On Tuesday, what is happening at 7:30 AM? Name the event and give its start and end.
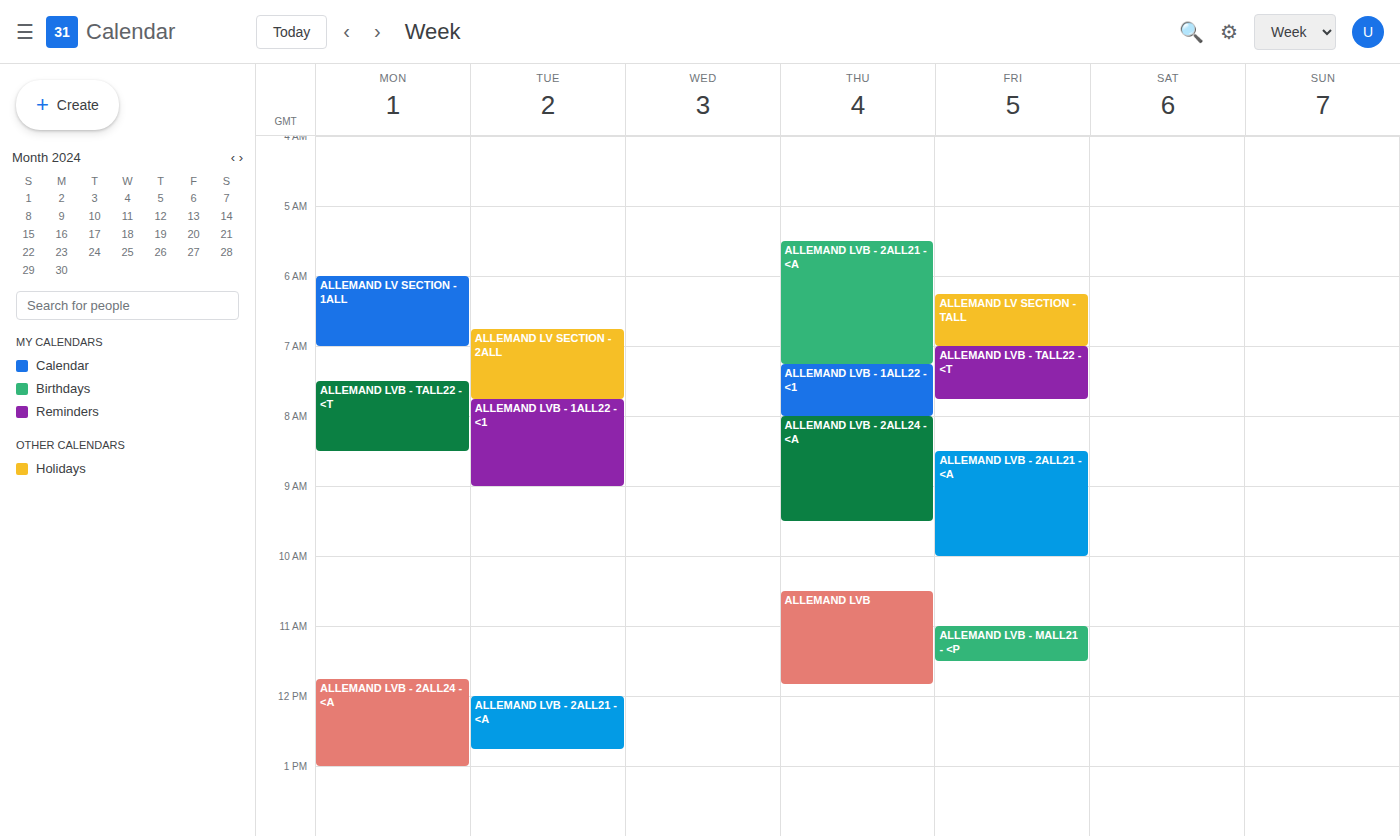
"ALLEMAND LV SECTION - 2ALL", 6:45 AM to 7:45 AM